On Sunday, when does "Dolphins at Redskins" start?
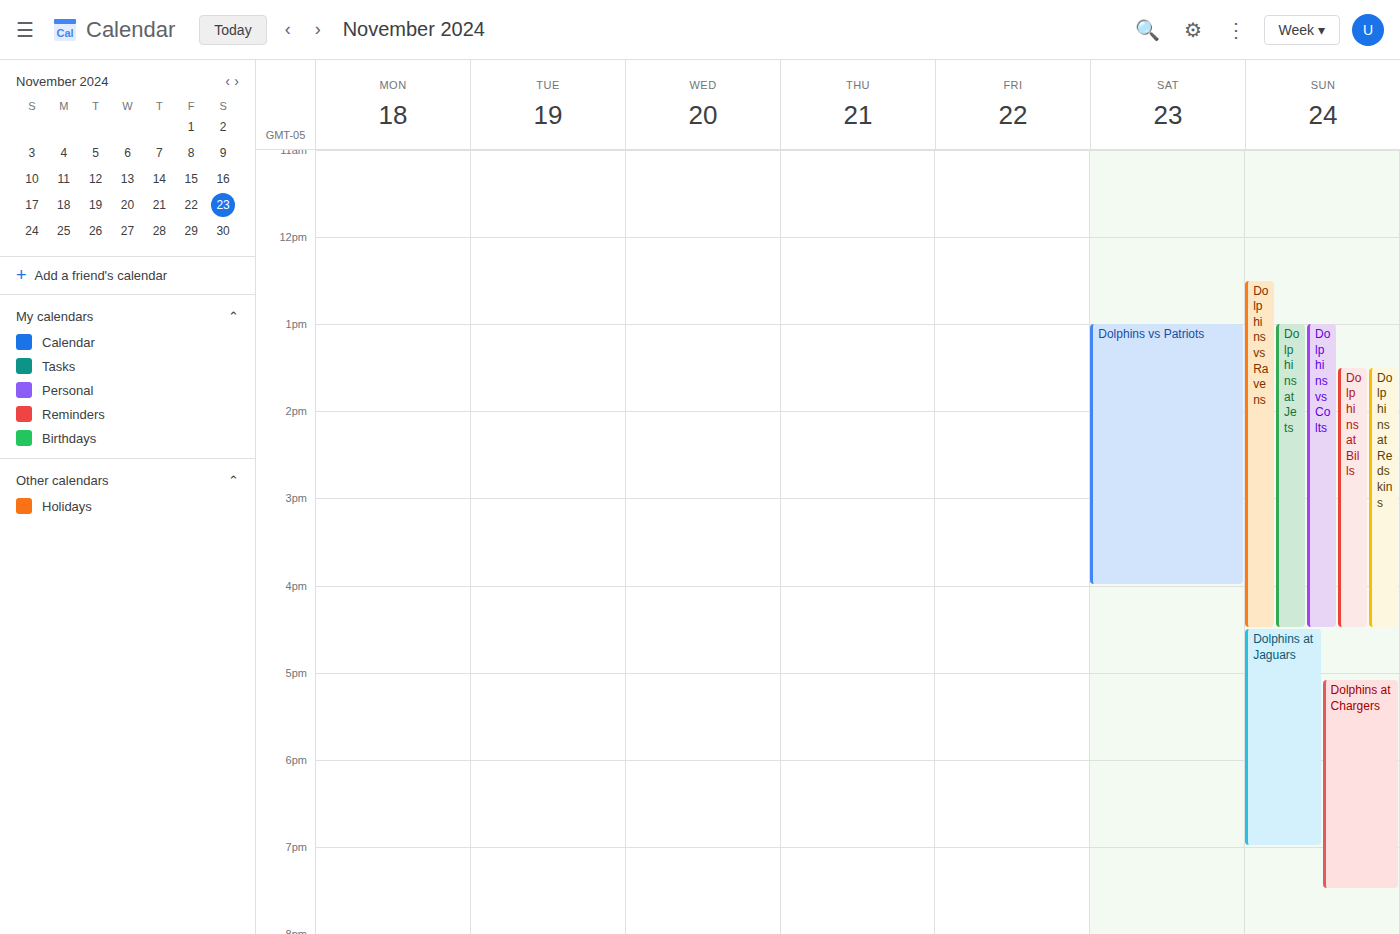
1:30 PM